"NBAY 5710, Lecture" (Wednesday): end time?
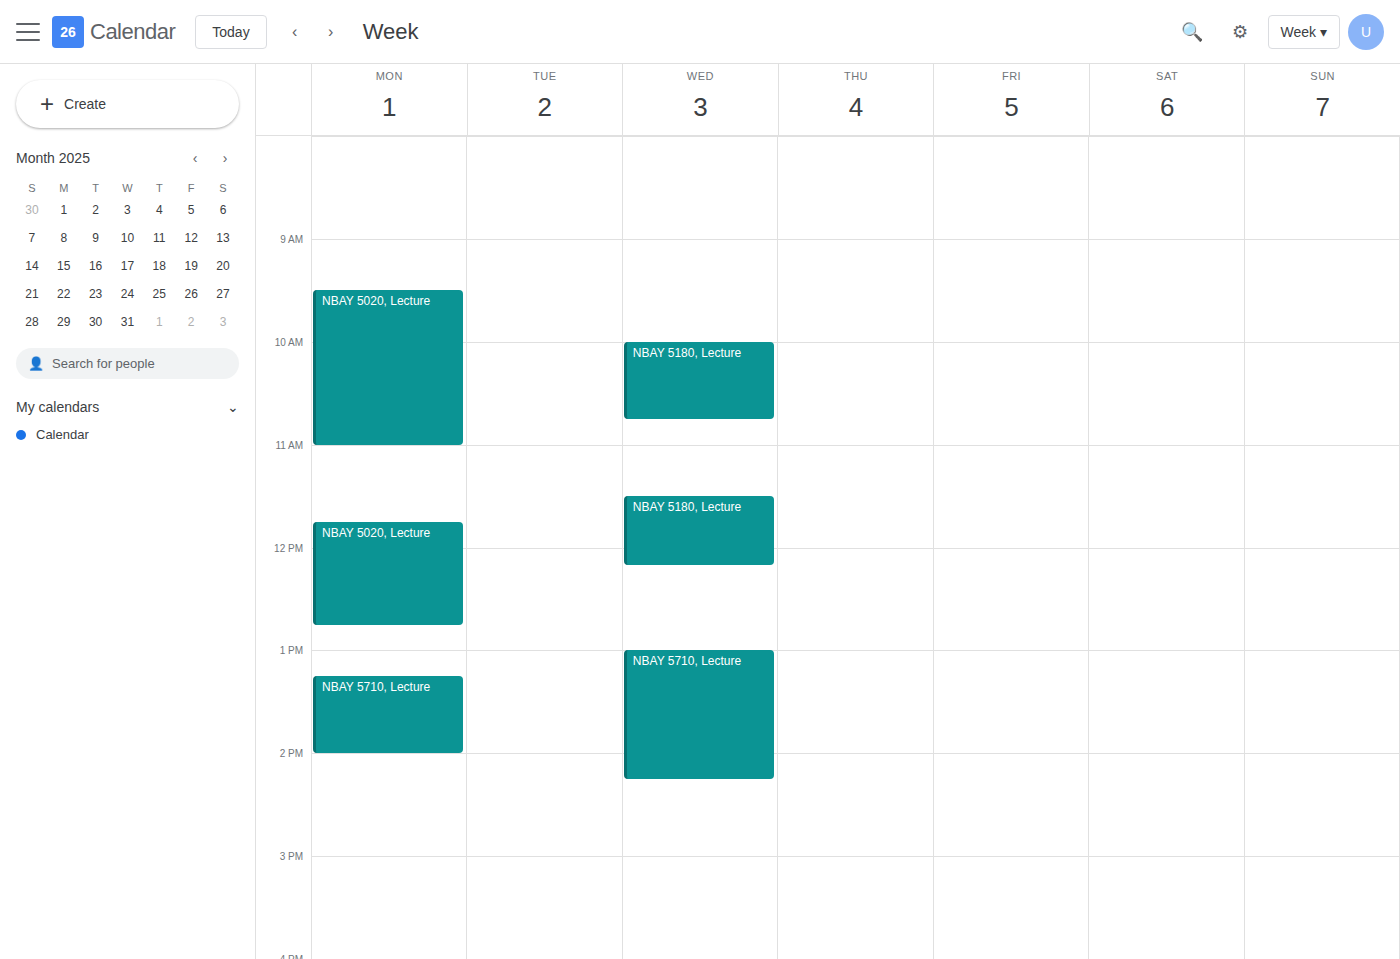
2:15 PM